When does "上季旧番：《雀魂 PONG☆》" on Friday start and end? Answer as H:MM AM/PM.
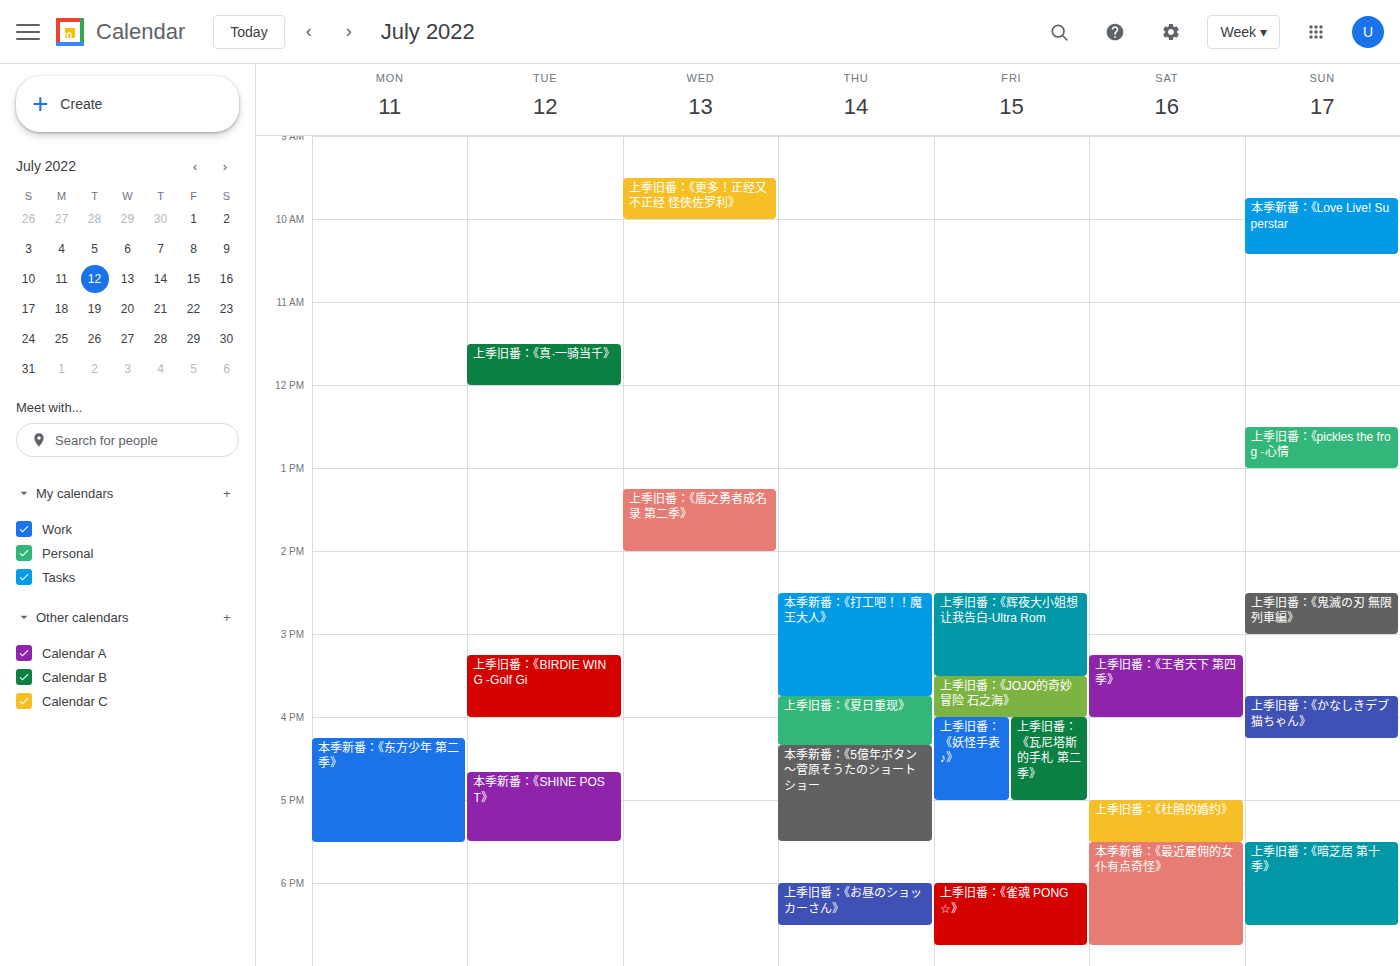
6:00 PM to 6:45 PM